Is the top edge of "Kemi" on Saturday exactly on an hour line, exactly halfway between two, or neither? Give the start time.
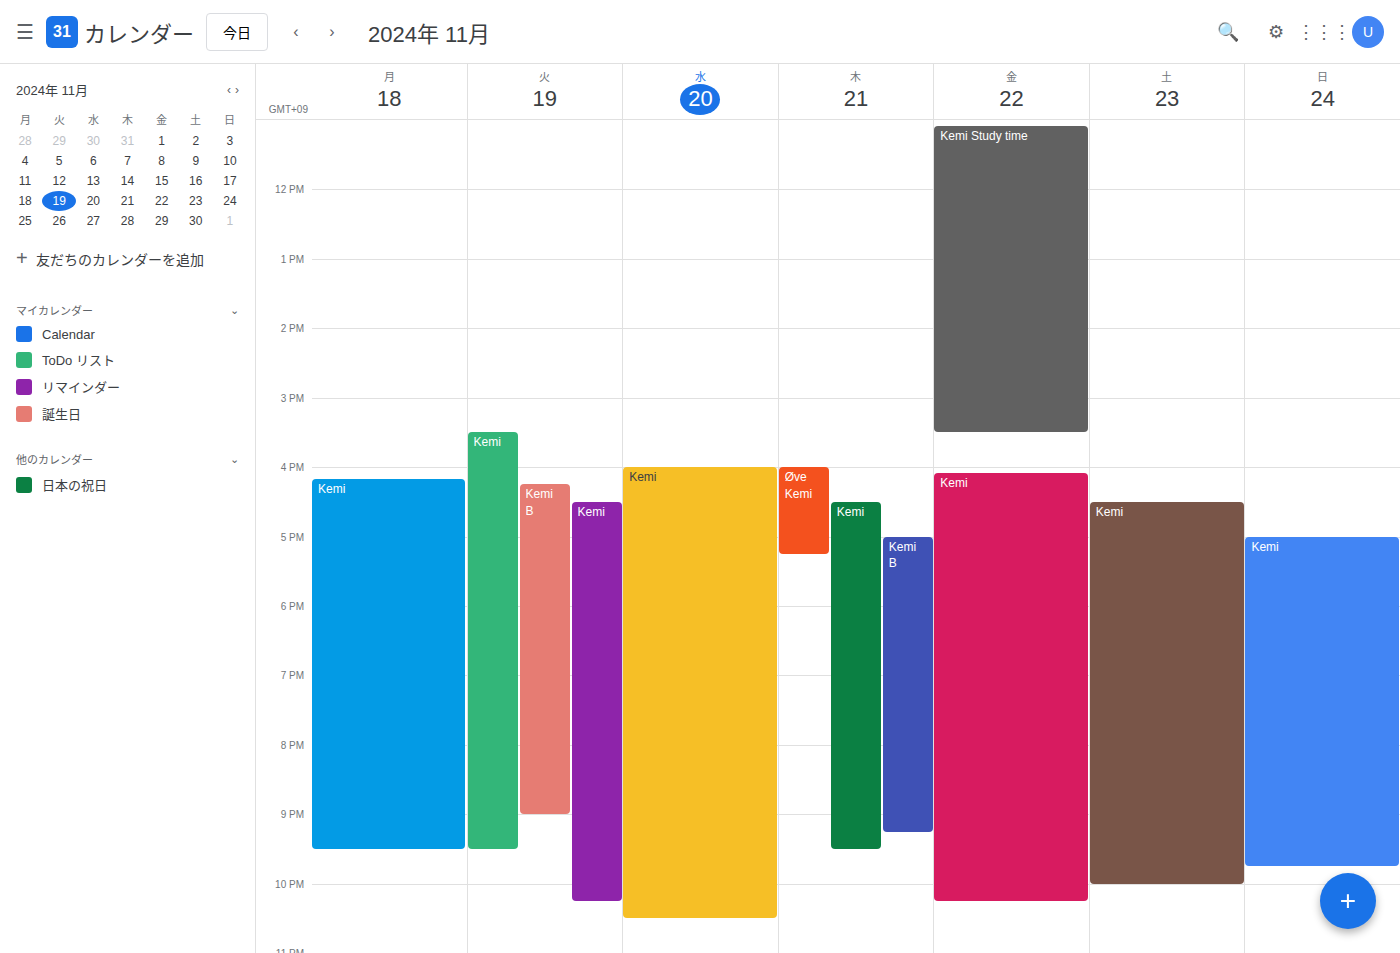
16:30 -- halfway between the 16:00 and 17:00 lines.